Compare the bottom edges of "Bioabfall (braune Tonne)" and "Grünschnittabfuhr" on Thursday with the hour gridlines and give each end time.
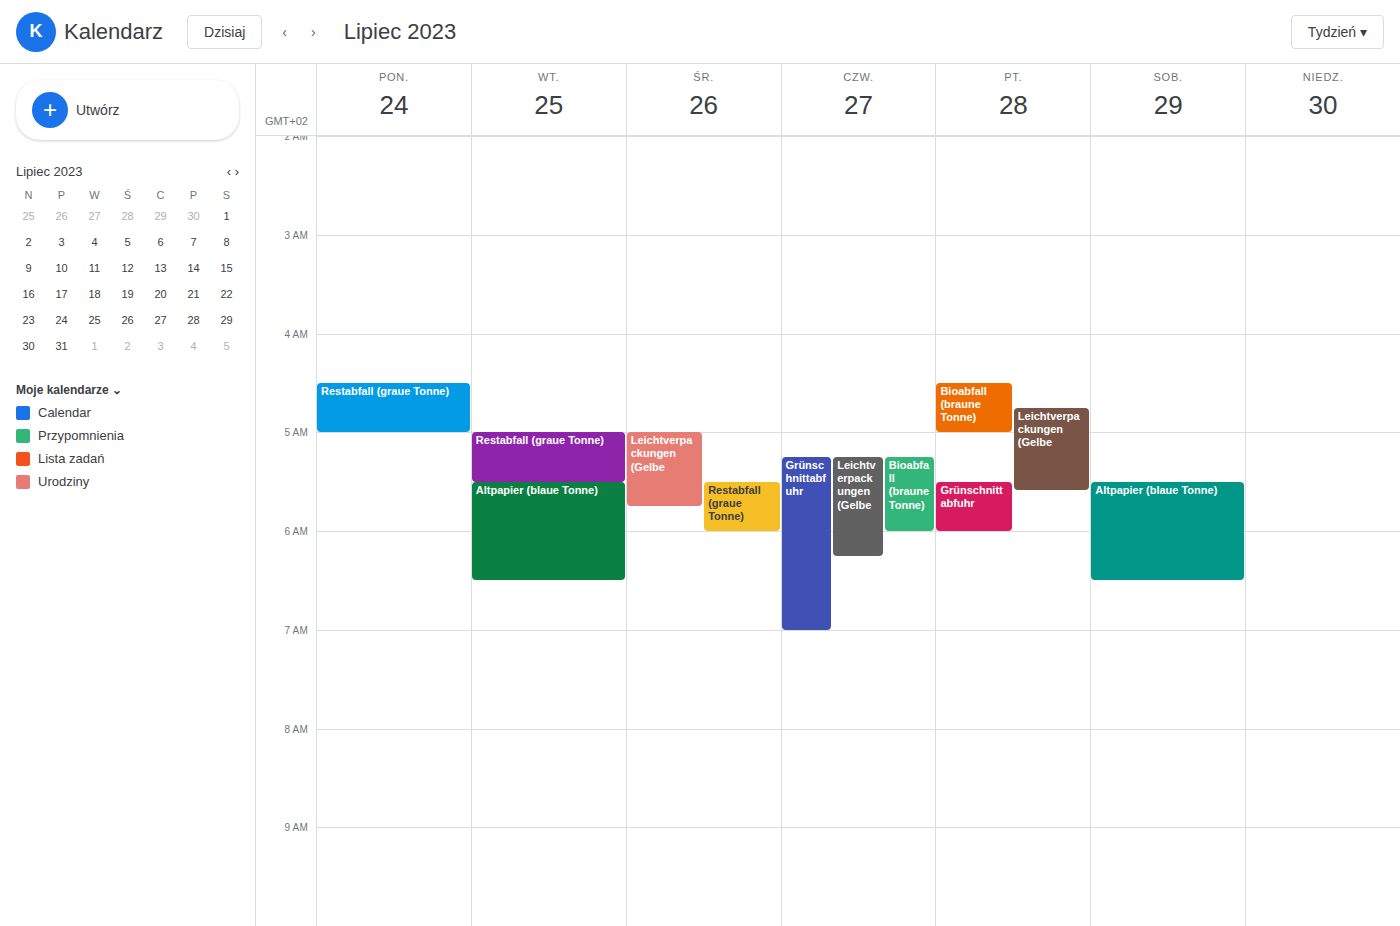
"Bioabfall (braune Tonne)": 6:00 AM, exactly on the 6 AM line. "Grünschnittabfuhr": 7:00 AM, exactly on the 7 AM line.